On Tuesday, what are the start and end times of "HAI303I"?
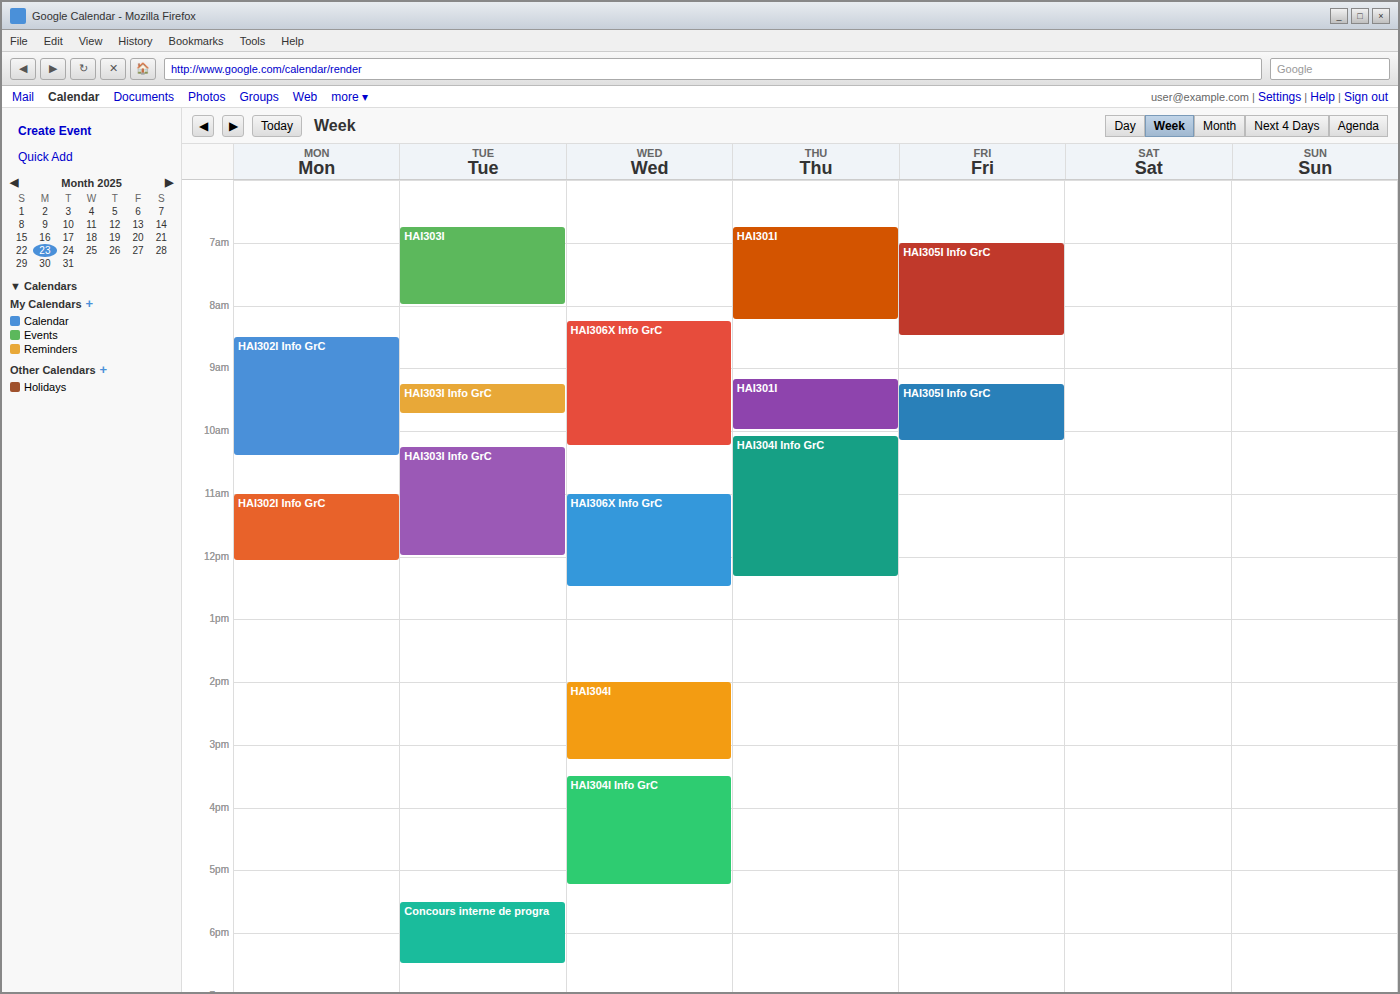
06:45 to 08:00